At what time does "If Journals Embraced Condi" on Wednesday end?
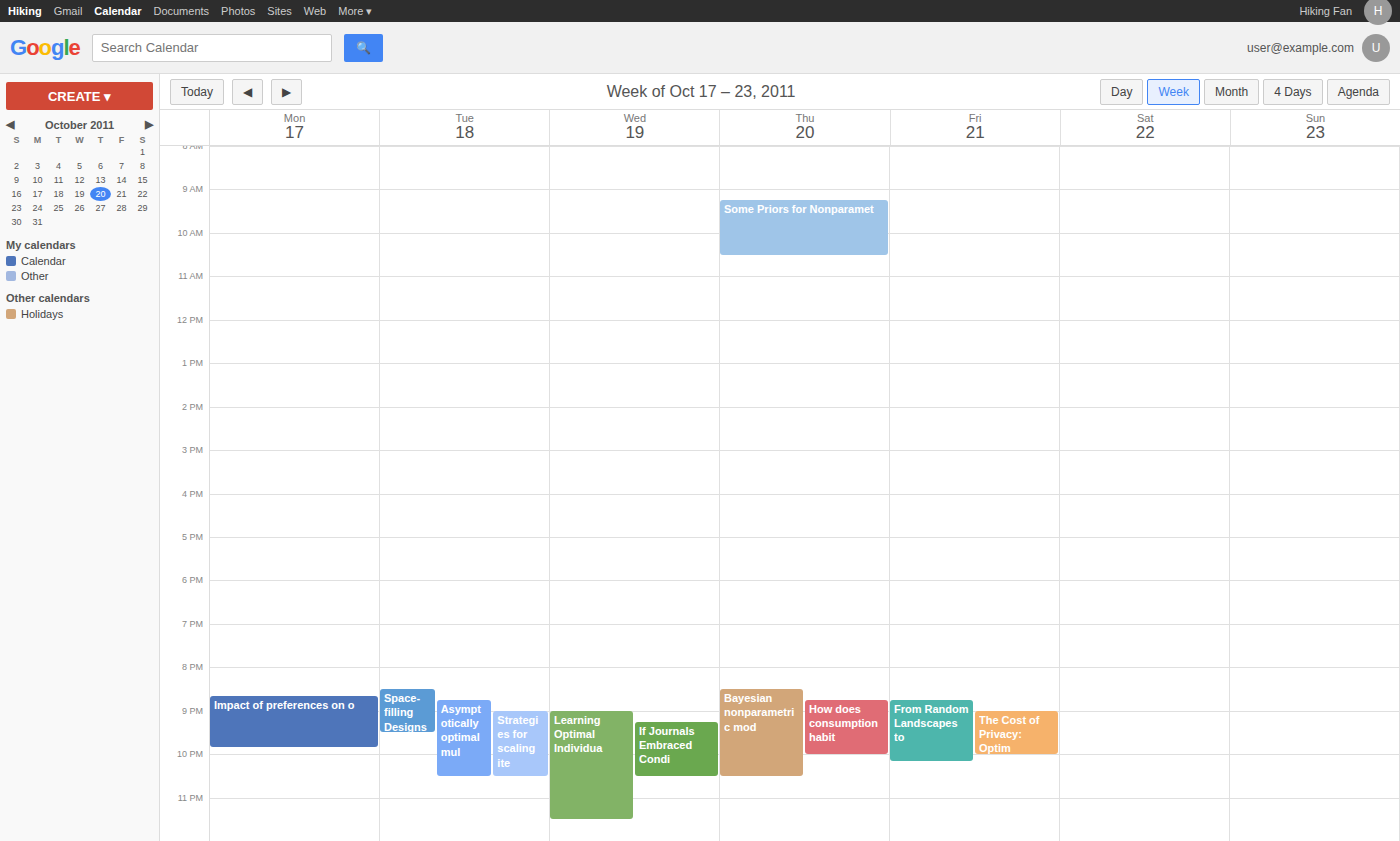
10:30 PM